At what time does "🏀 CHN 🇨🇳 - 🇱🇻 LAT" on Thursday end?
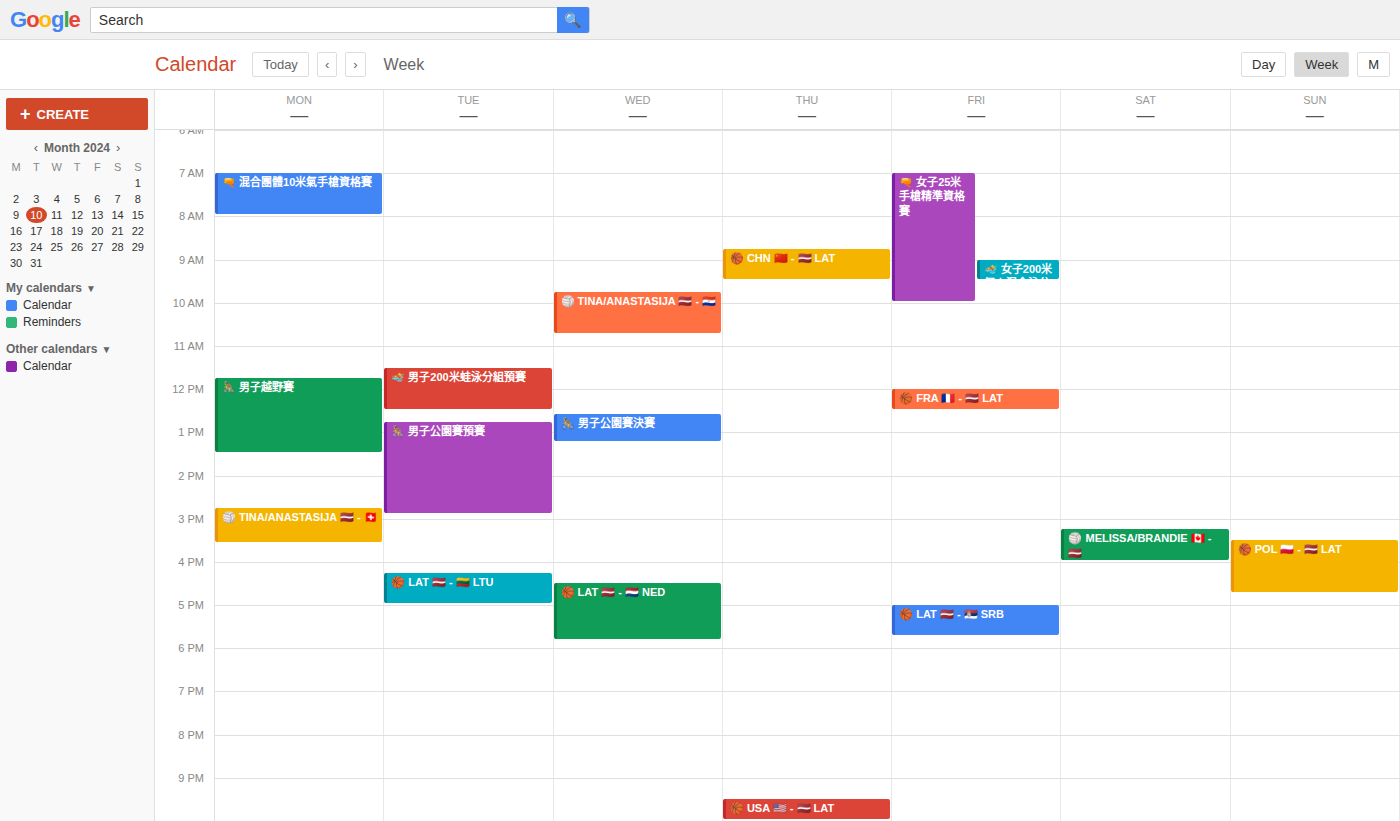
9:30 AM